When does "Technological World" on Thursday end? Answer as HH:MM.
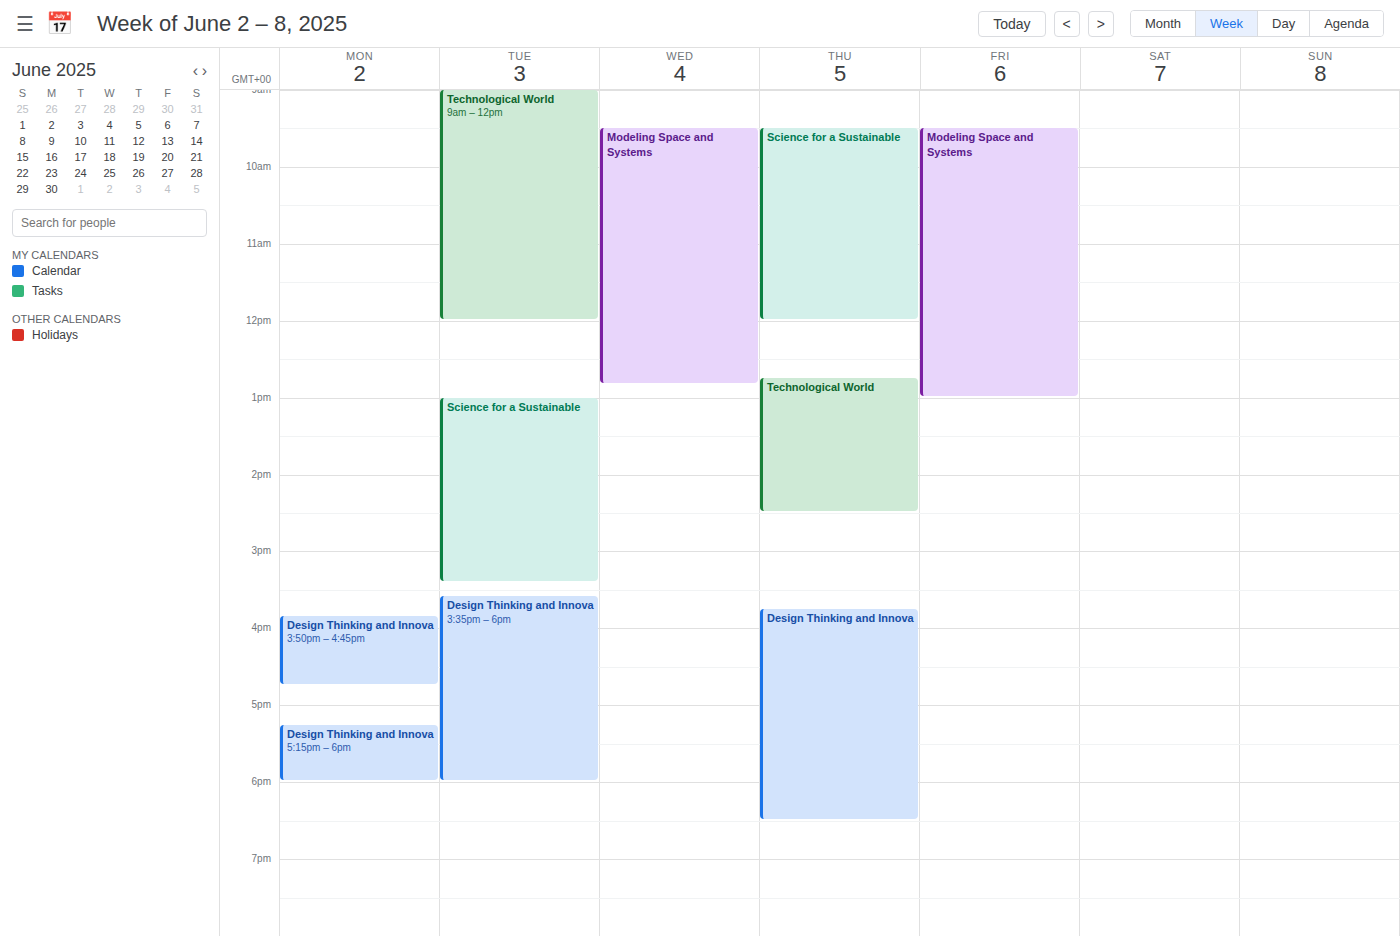
14:30